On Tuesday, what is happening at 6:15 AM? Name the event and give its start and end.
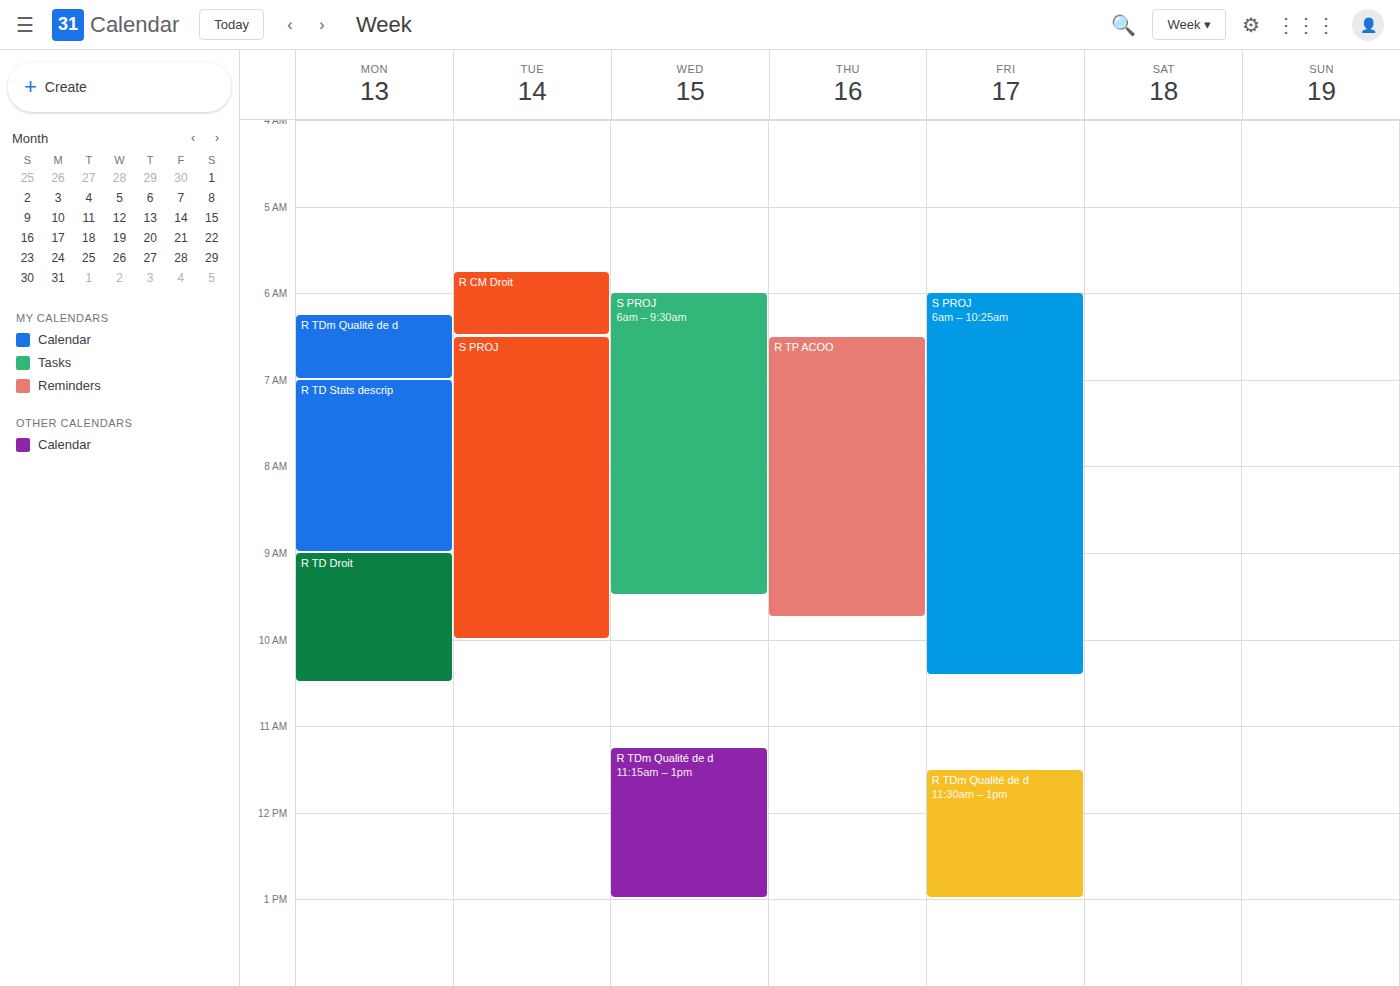
"R CM Droit", 5:45 AM to 6:30 AM